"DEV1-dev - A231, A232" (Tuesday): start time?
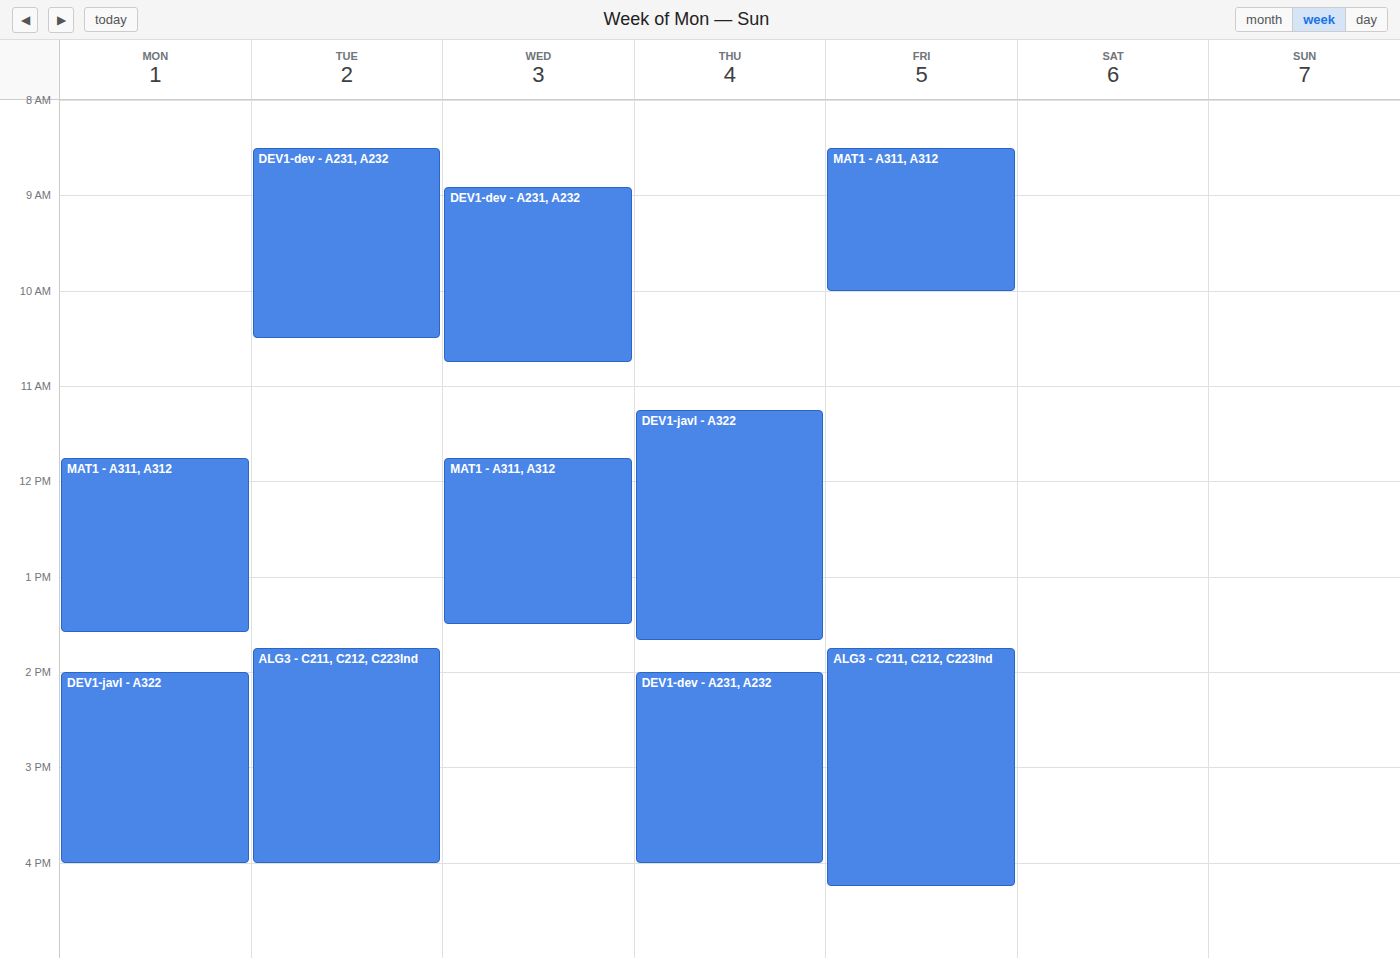
8:30 AM